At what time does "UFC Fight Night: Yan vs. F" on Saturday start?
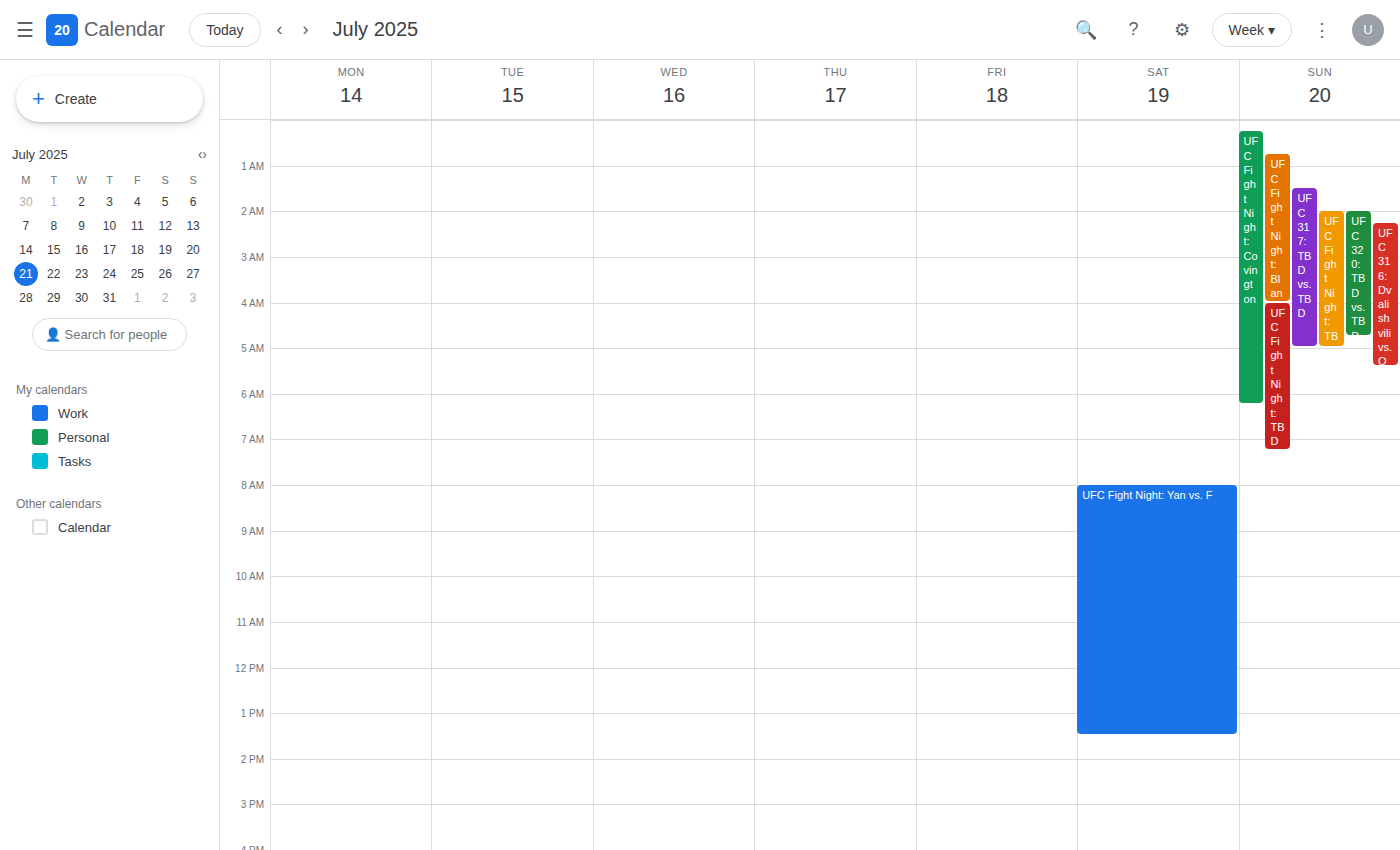
08:00